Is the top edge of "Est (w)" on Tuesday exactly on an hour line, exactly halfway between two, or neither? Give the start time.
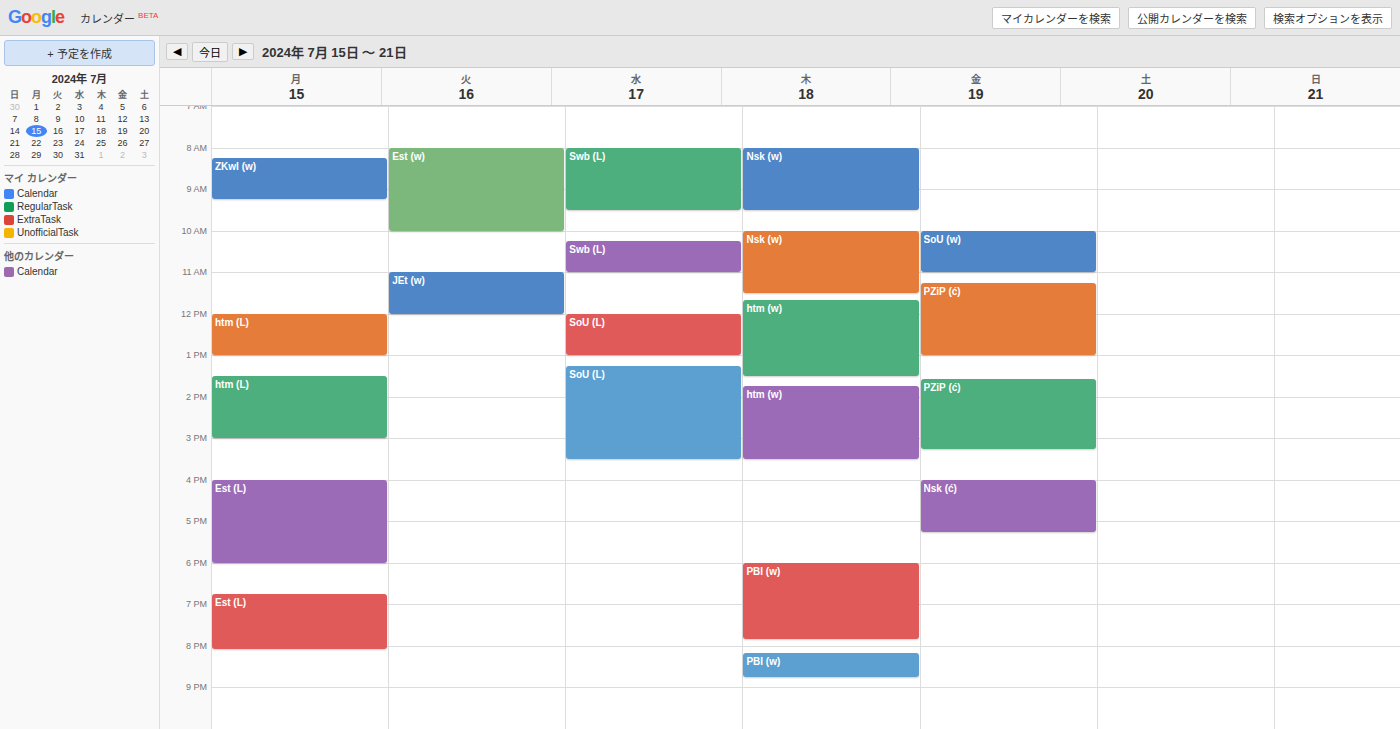
08:00 -- exactly on the 08:00 line.